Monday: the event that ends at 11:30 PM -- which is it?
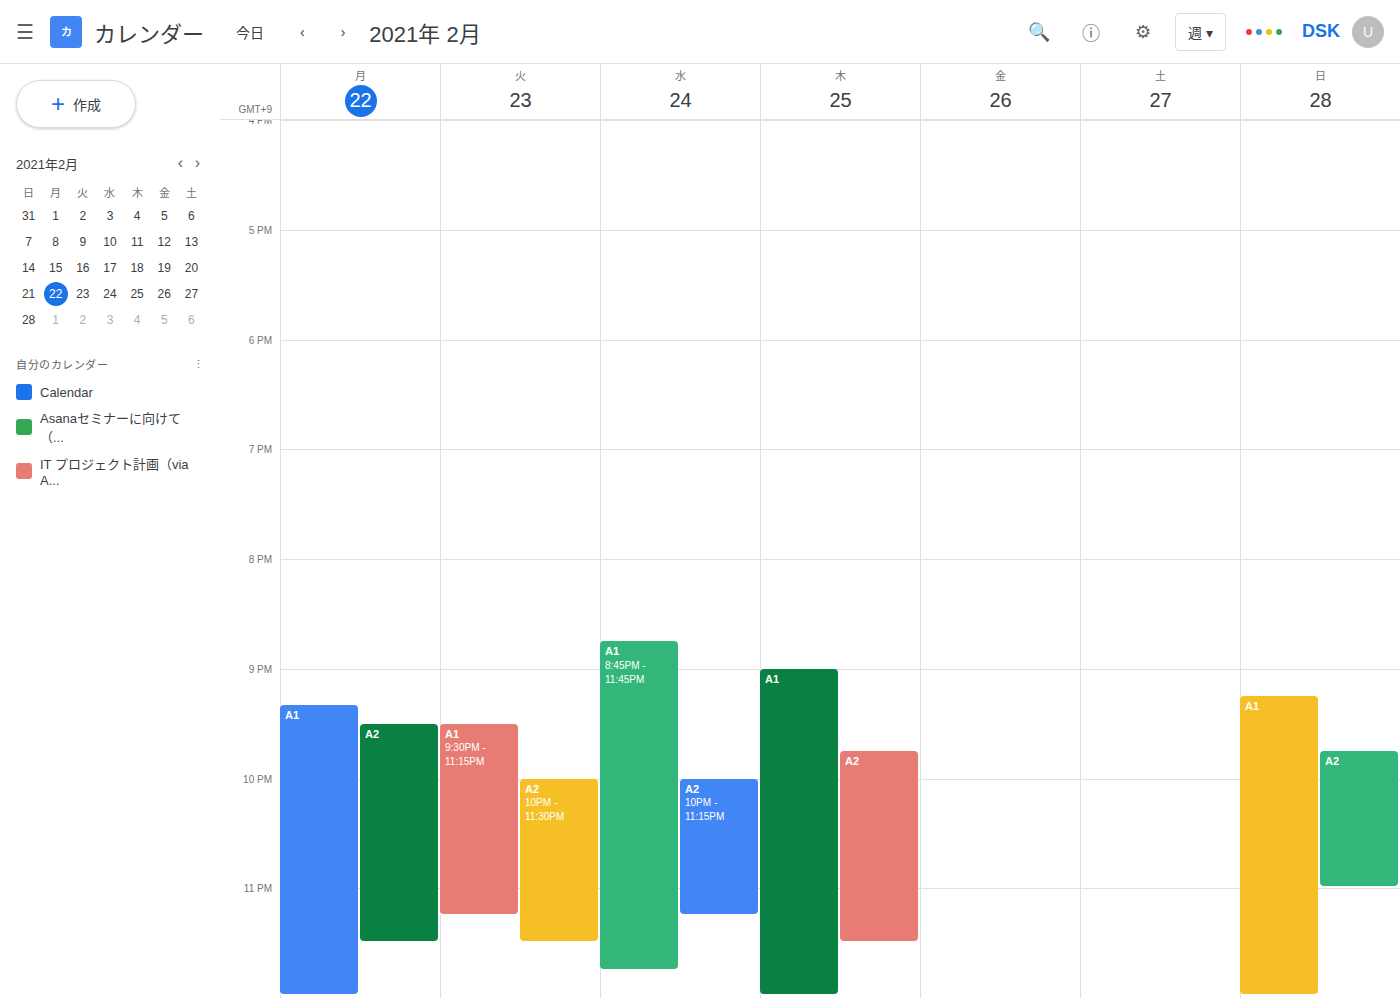
"A2"